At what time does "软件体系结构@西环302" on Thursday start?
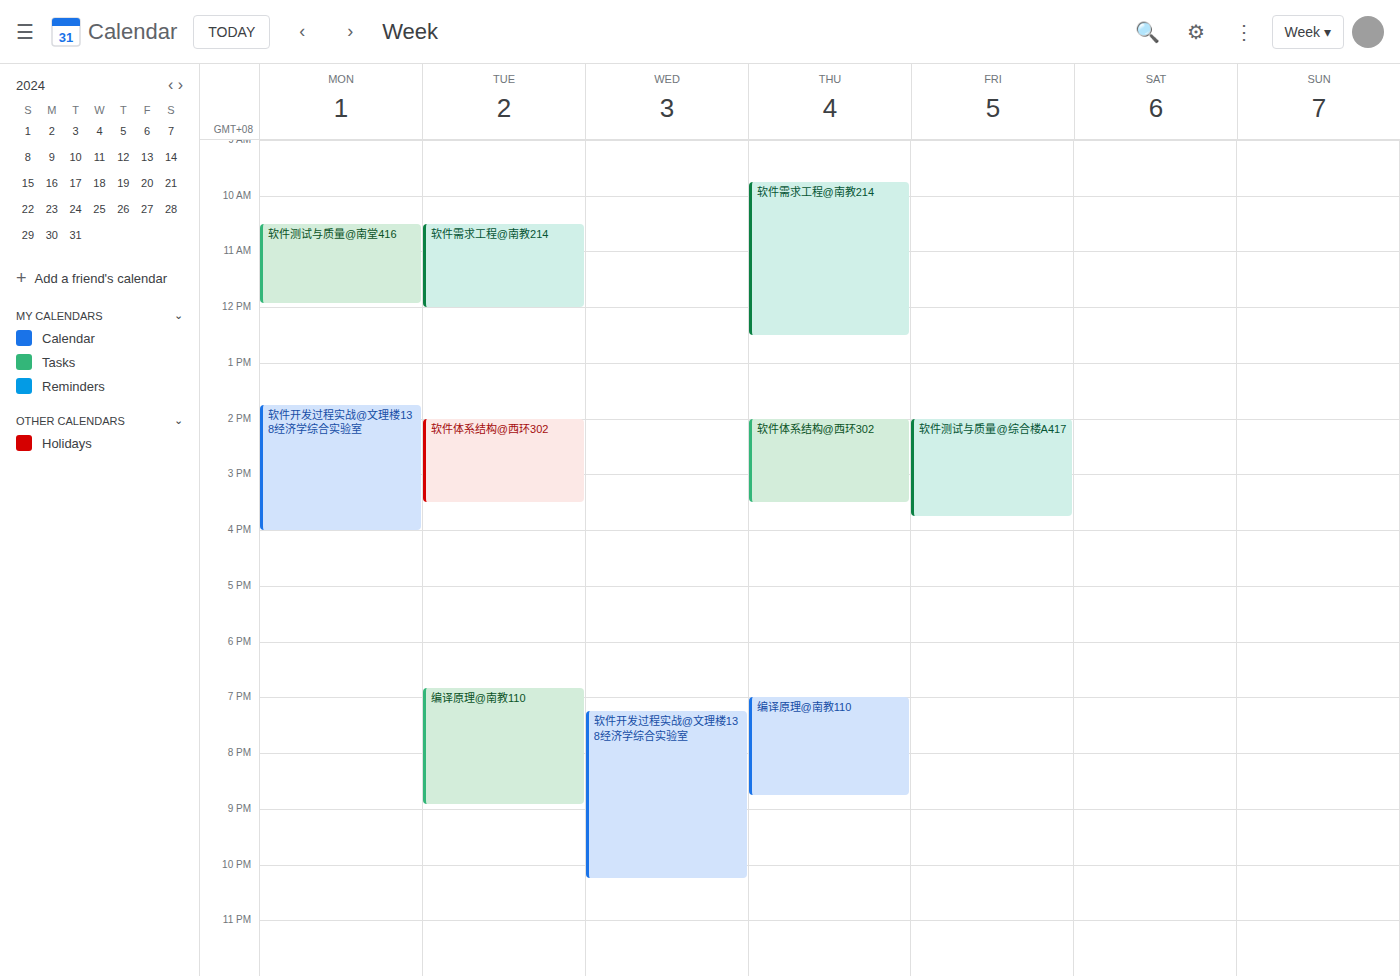
2:00 PM